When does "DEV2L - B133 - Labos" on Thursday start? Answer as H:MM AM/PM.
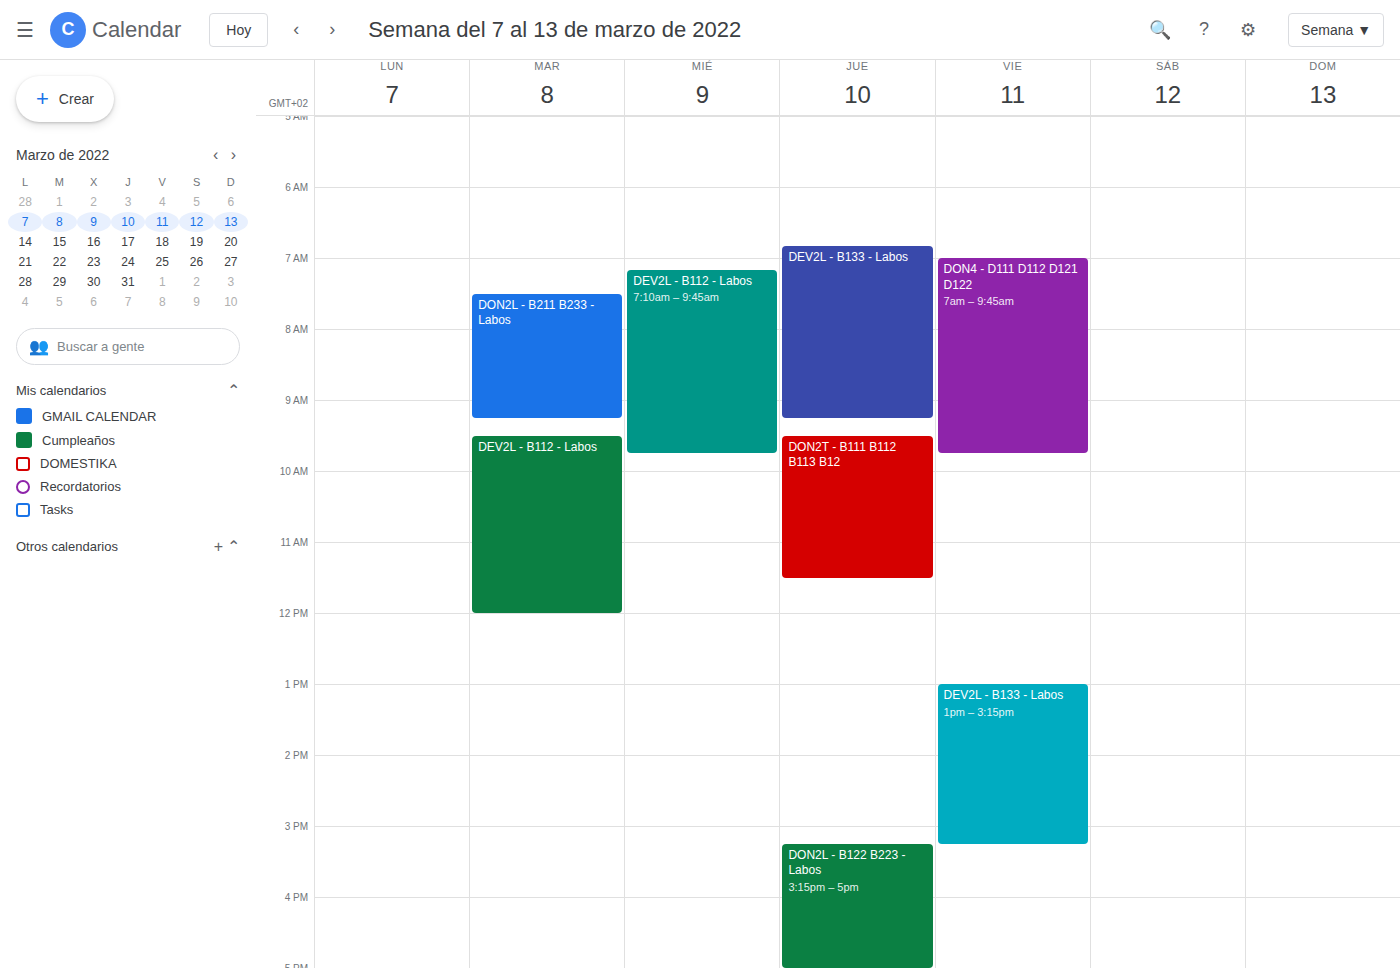
6:50 AM